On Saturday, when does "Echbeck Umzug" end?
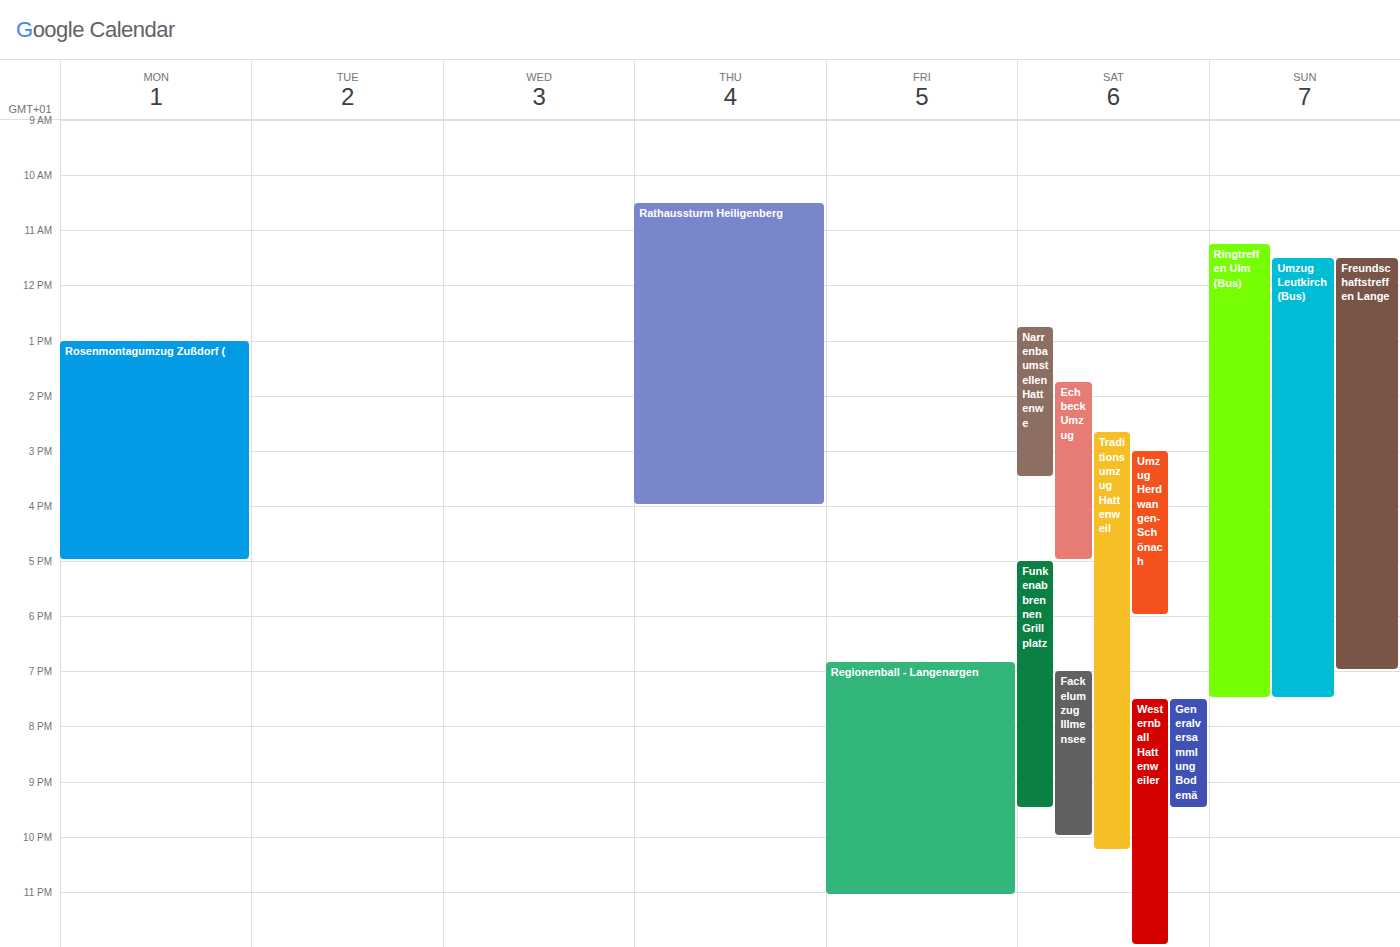
5:00 PM